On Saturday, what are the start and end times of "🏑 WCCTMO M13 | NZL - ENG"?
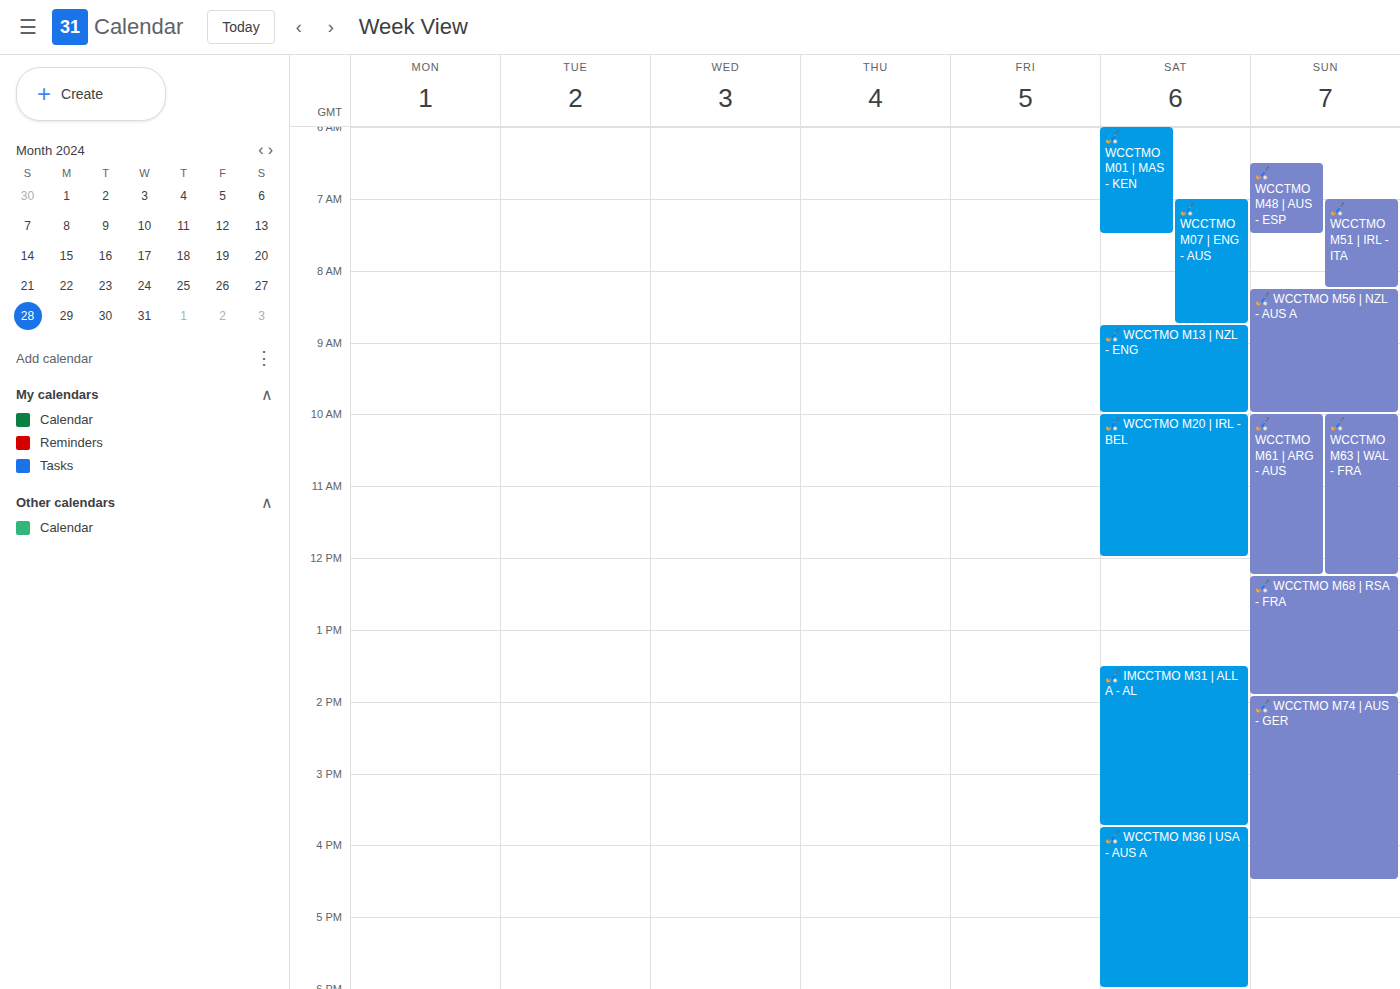
08:45 to 10:00